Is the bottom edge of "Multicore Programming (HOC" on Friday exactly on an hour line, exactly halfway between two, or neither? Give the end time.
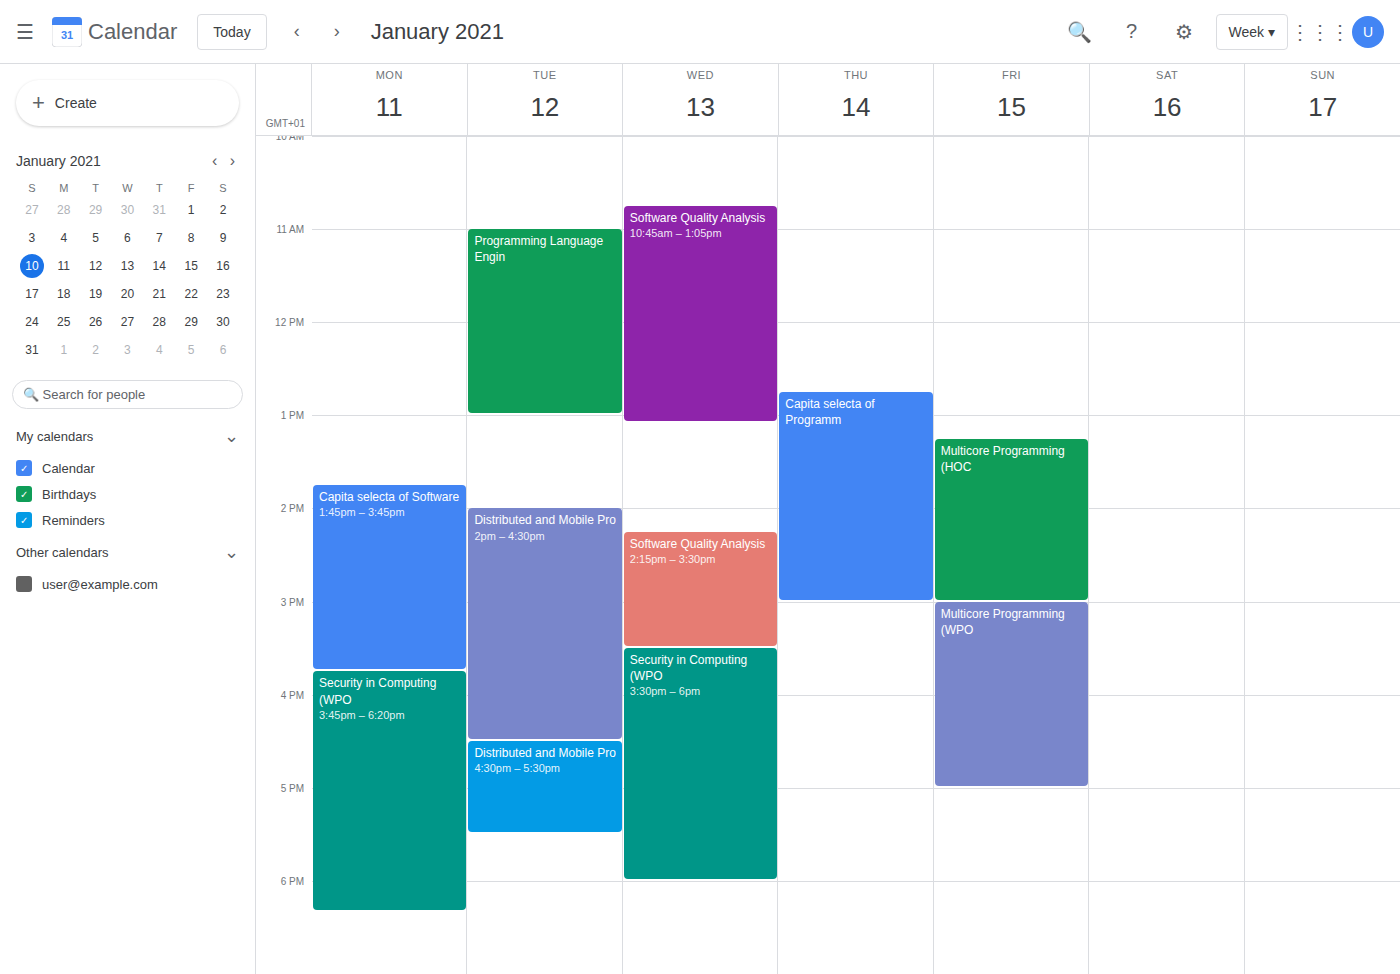
3:00 PM -- exactly on the 3 PM line.